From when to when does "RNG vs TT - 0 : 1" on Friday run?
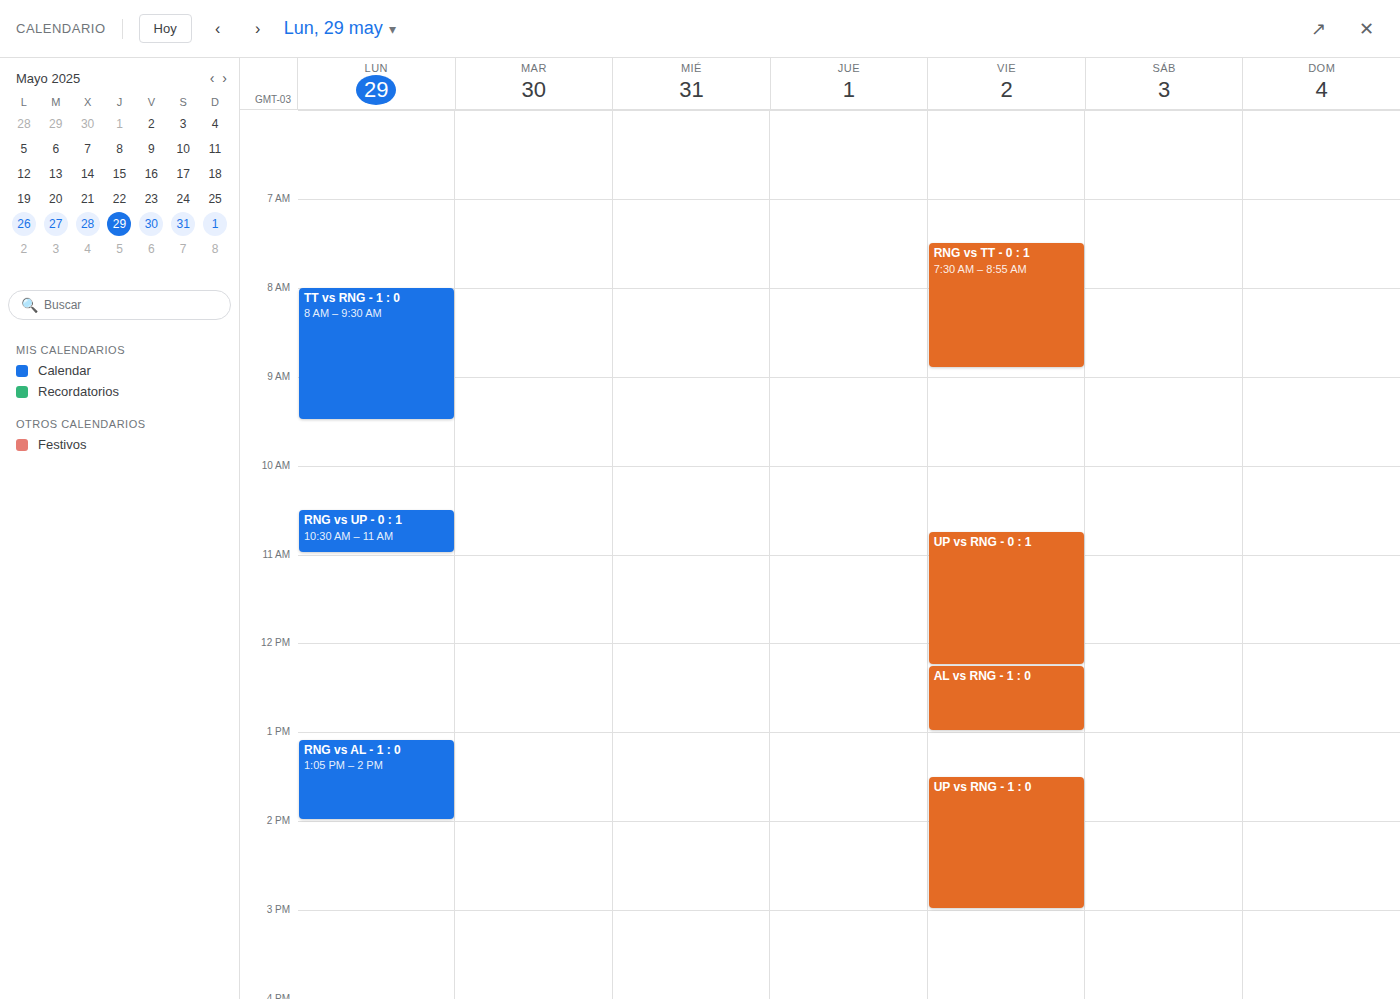
07:30 to 08:55